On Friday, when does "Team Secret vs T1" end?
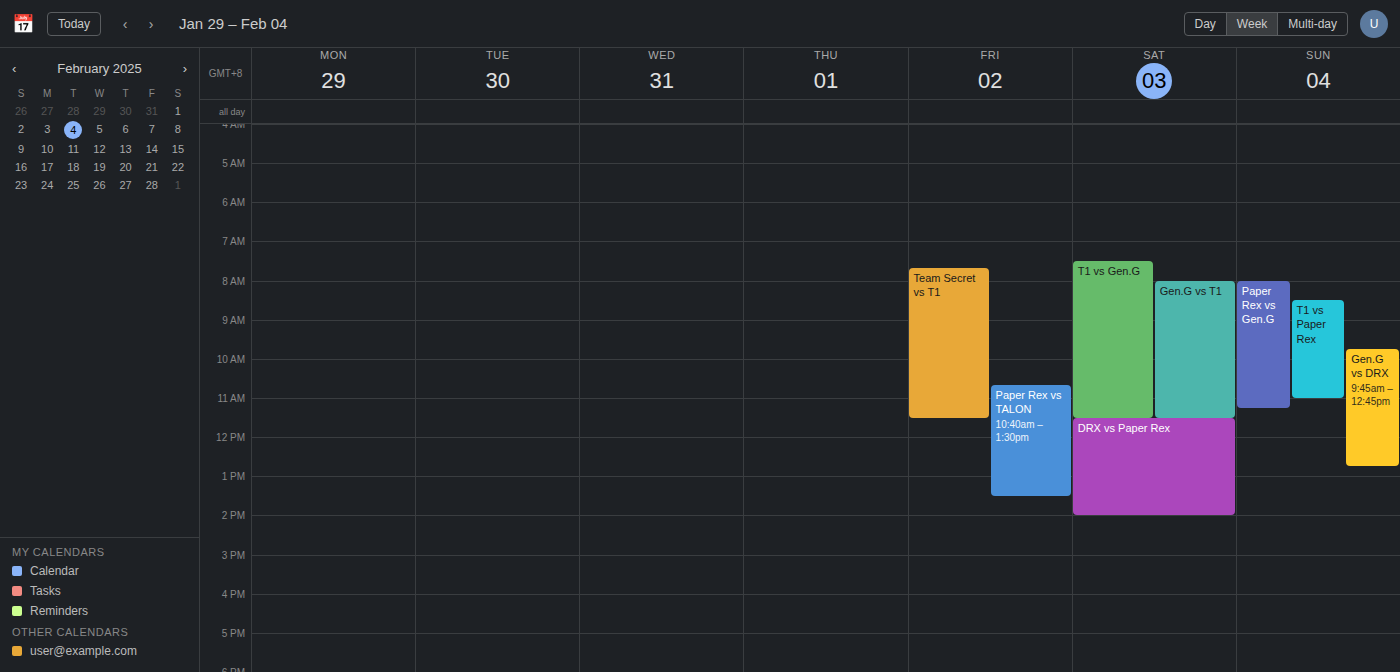
11:30 AM